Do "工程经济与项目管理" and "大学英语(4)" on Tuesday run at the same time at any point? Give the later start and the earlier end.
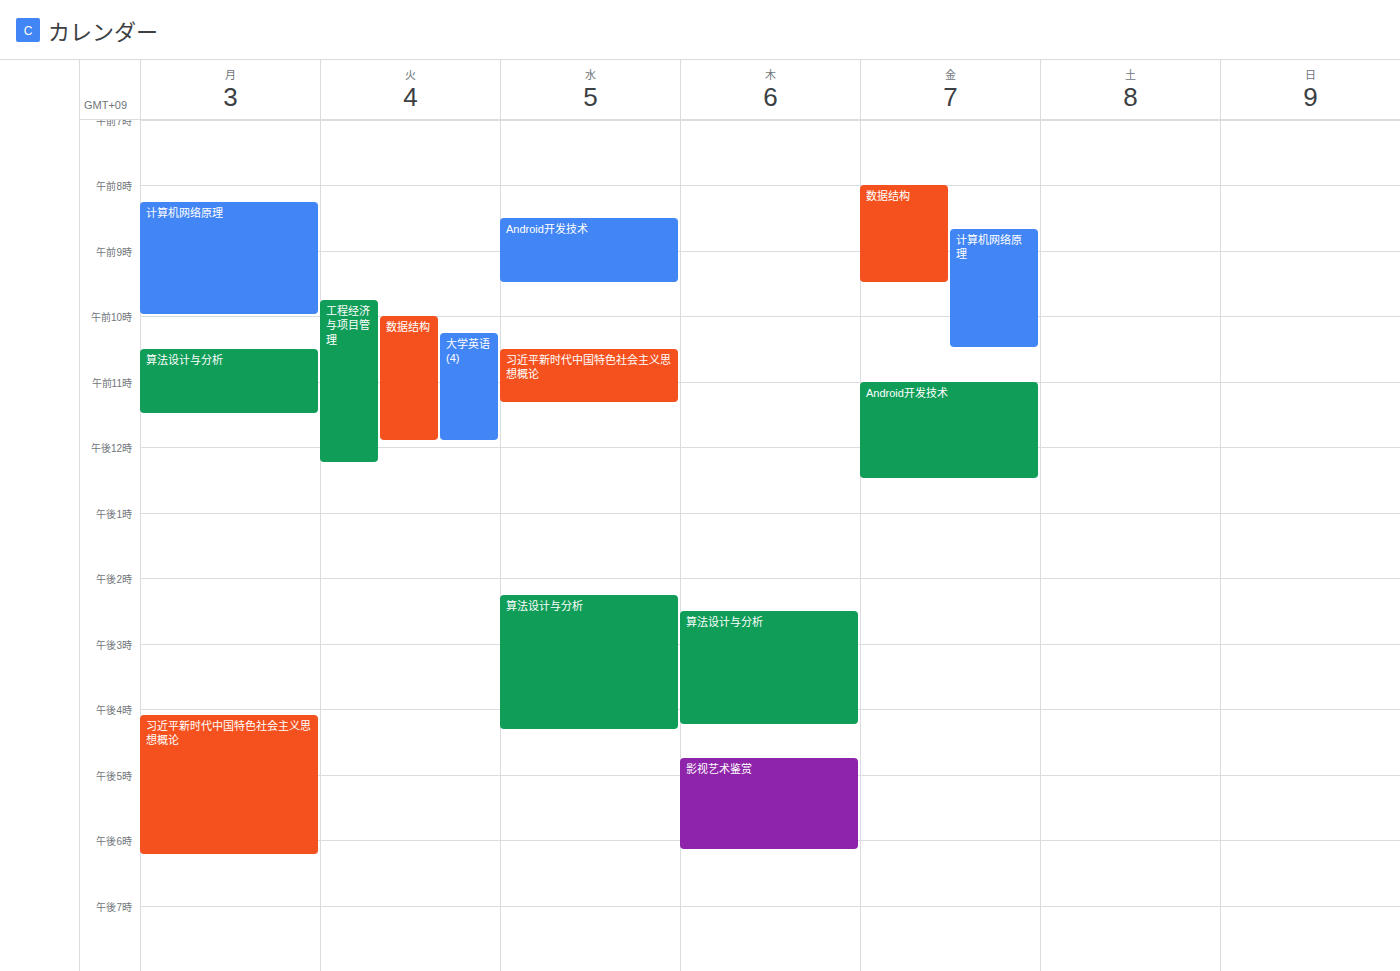
"大学英语(4)" runs 10:15 AM to 11:55 AM, inside "工程经济与项目管理" -- they overlap.